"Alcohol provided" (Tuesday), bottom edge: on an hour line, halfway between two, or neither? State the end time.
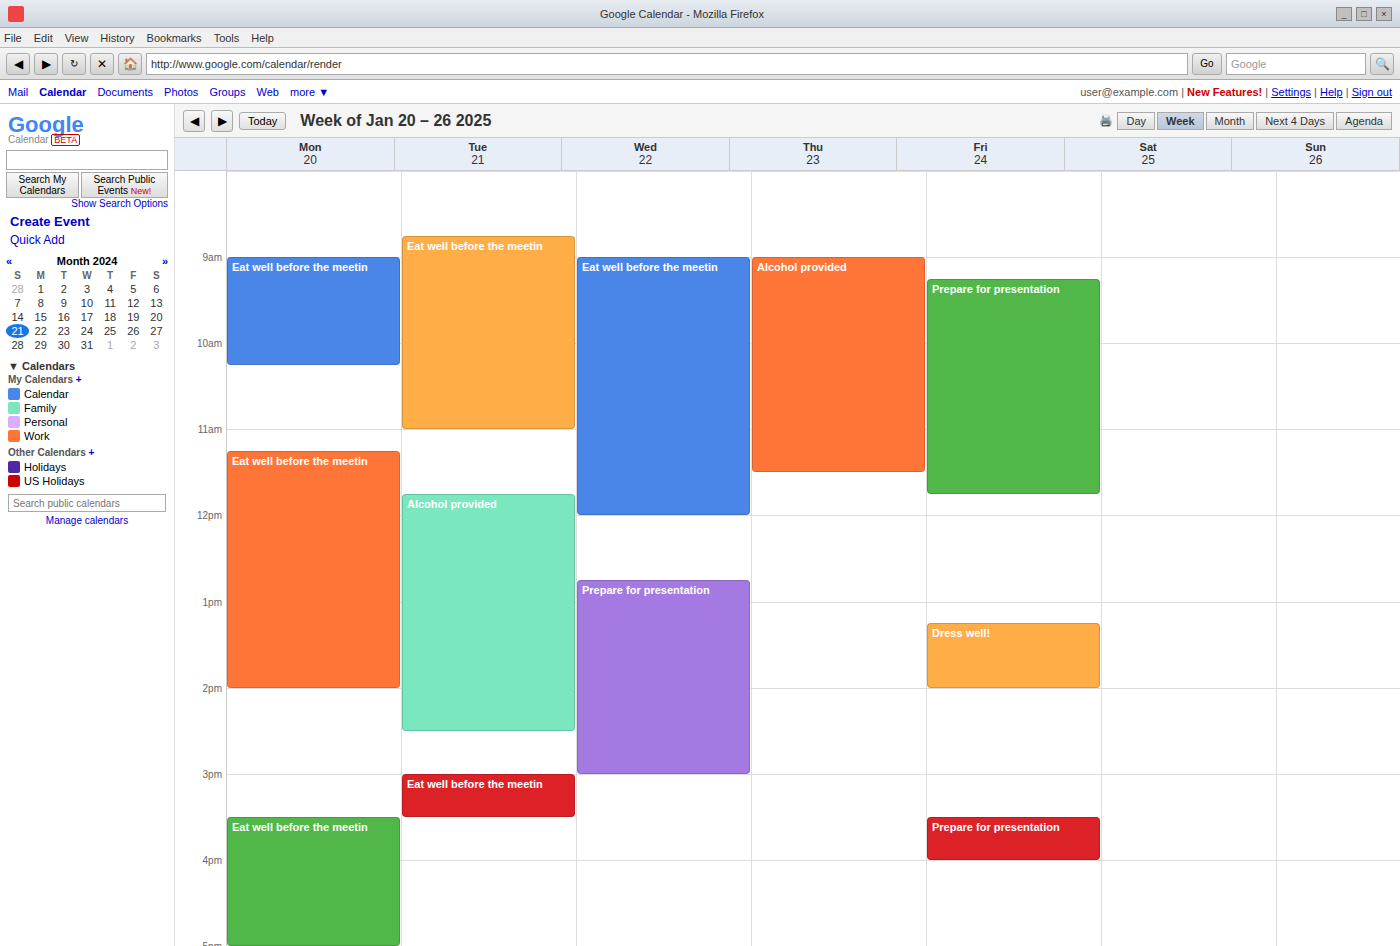
2:30 PM -- halfway between the 2 PM and 3 PM lines.